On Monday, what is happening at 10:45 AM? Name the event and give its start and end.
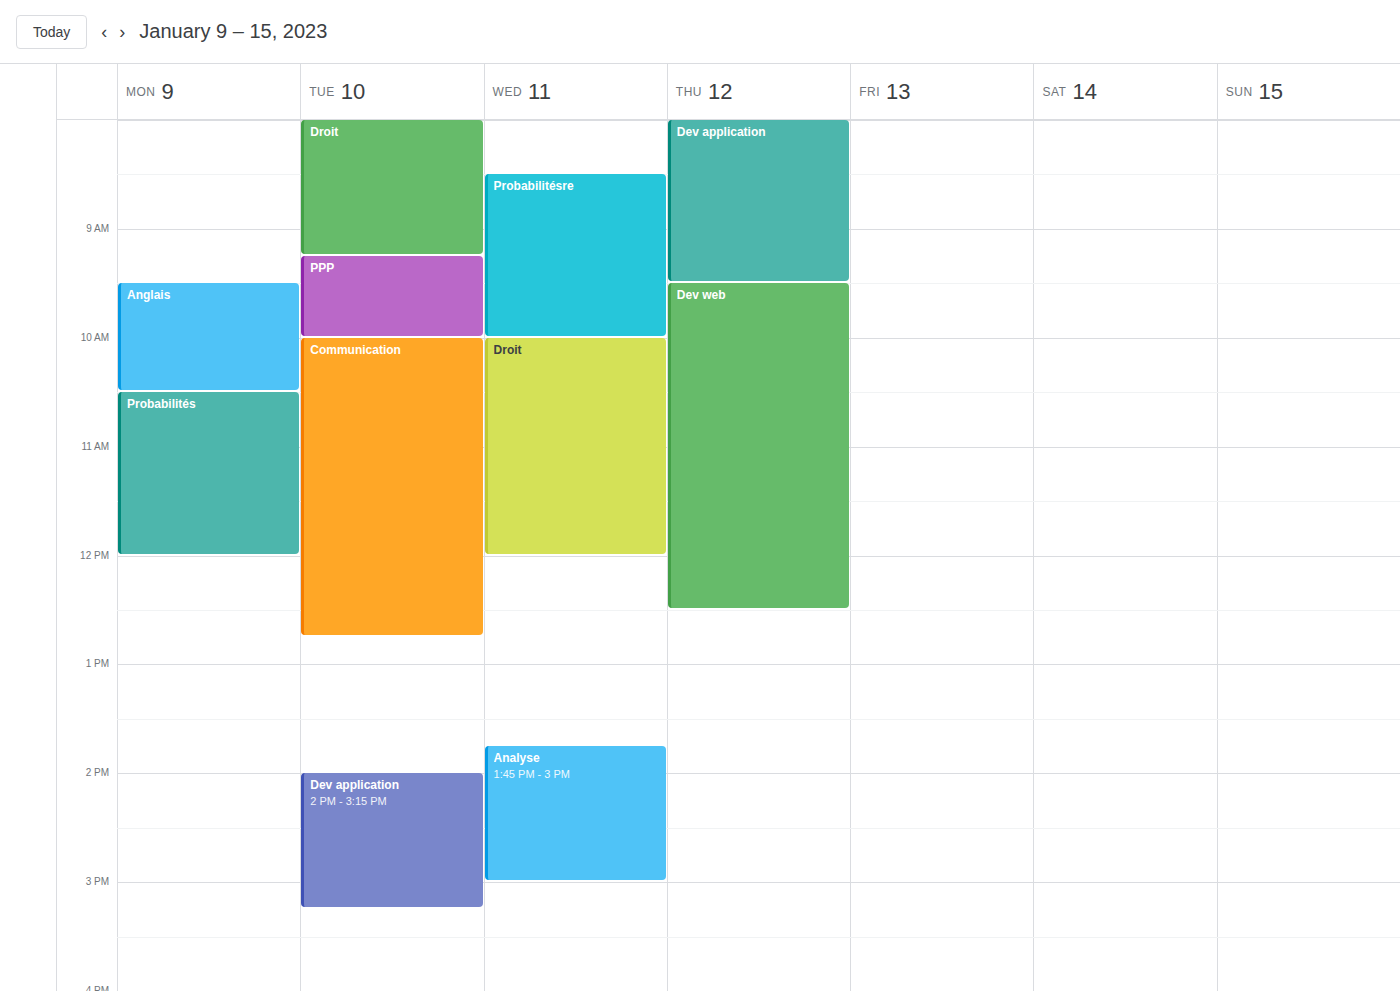
"Probabilités", 10:30 AM to 12:00 PM